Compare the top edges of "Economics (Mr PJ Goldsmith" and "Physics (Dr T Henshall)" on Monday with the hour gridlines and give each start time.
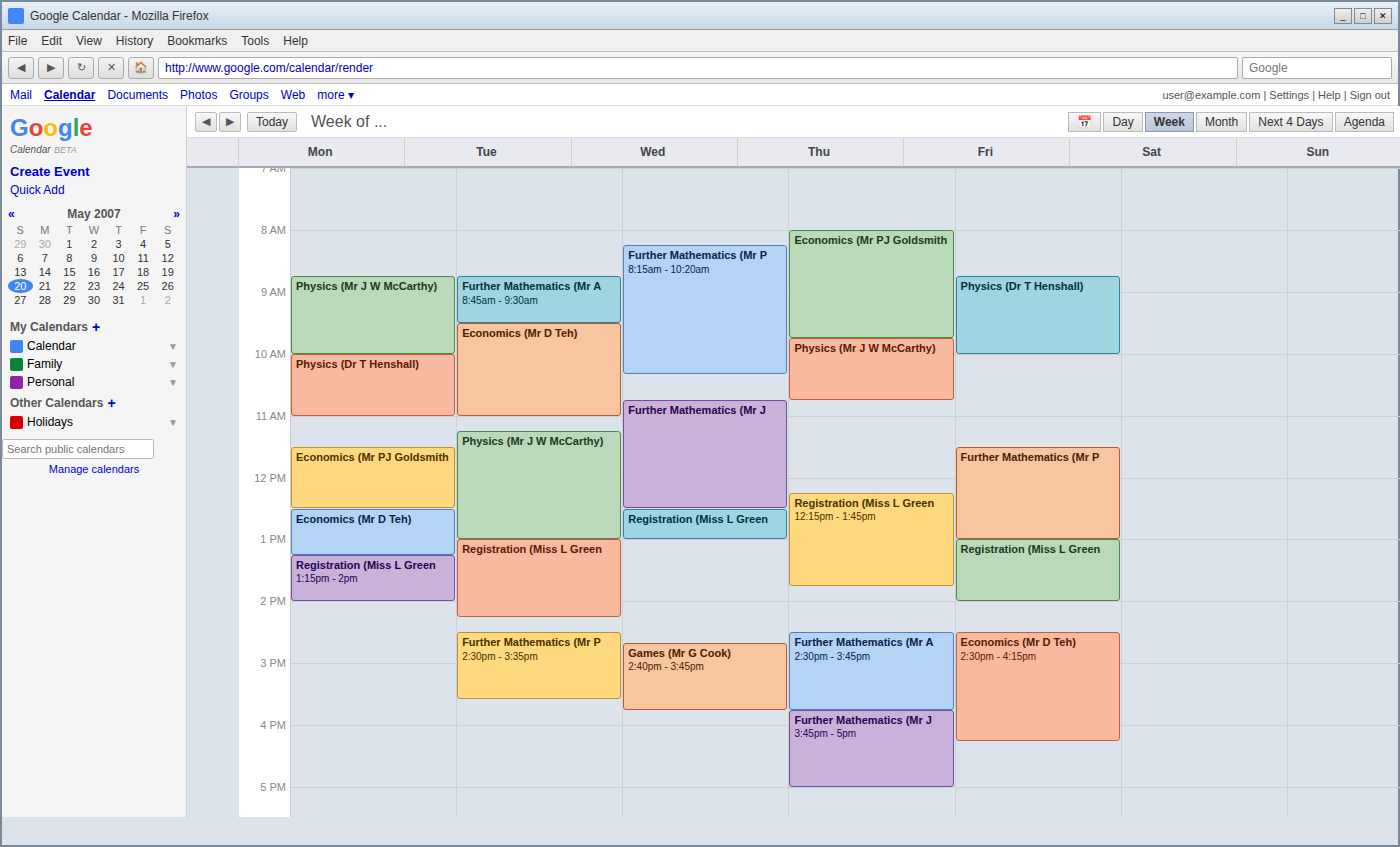
"Economics (Mr PJ Goldsmith": 11:30 AM, halfway between the 11 AM and 12 PM lines. "Physics (Dr T Henshall)": 10:00 AM, exactly on the 10 AM line.